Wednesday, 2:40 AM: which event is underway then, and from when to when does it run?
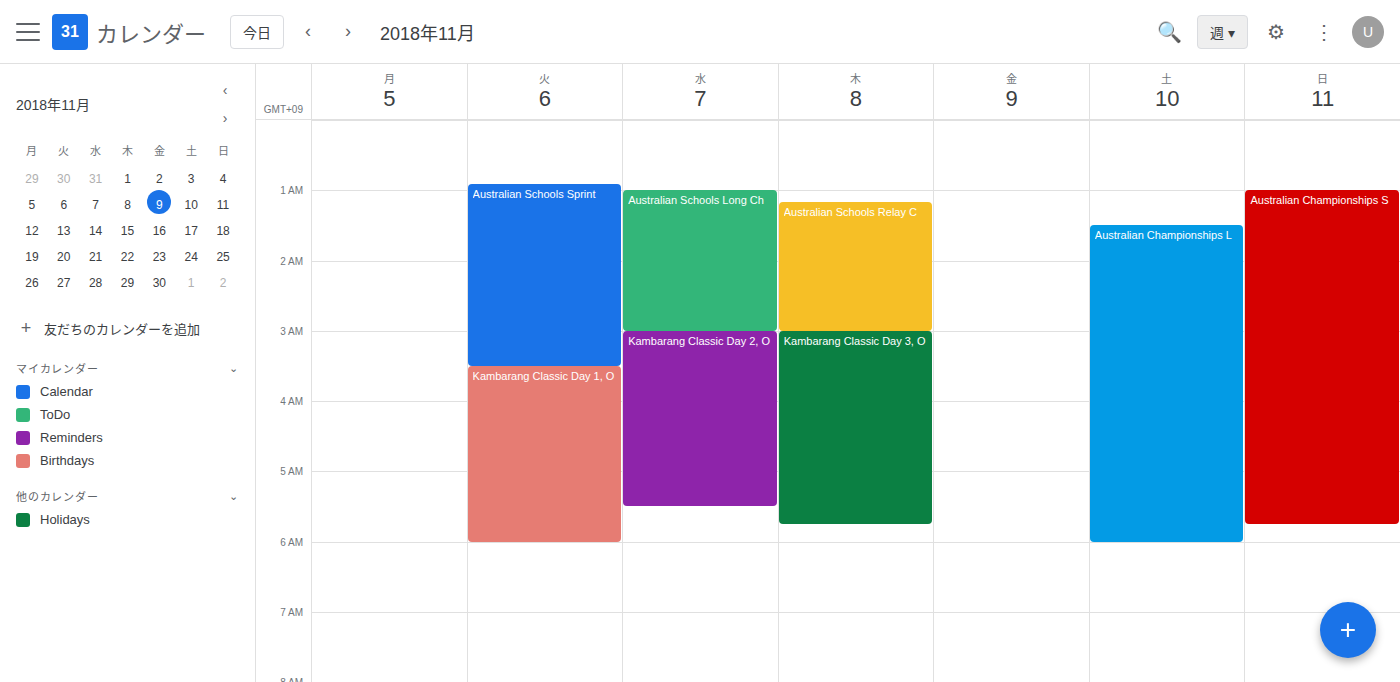
"Australian Schools Long Ch", 1:00 AM to 3:00 AM